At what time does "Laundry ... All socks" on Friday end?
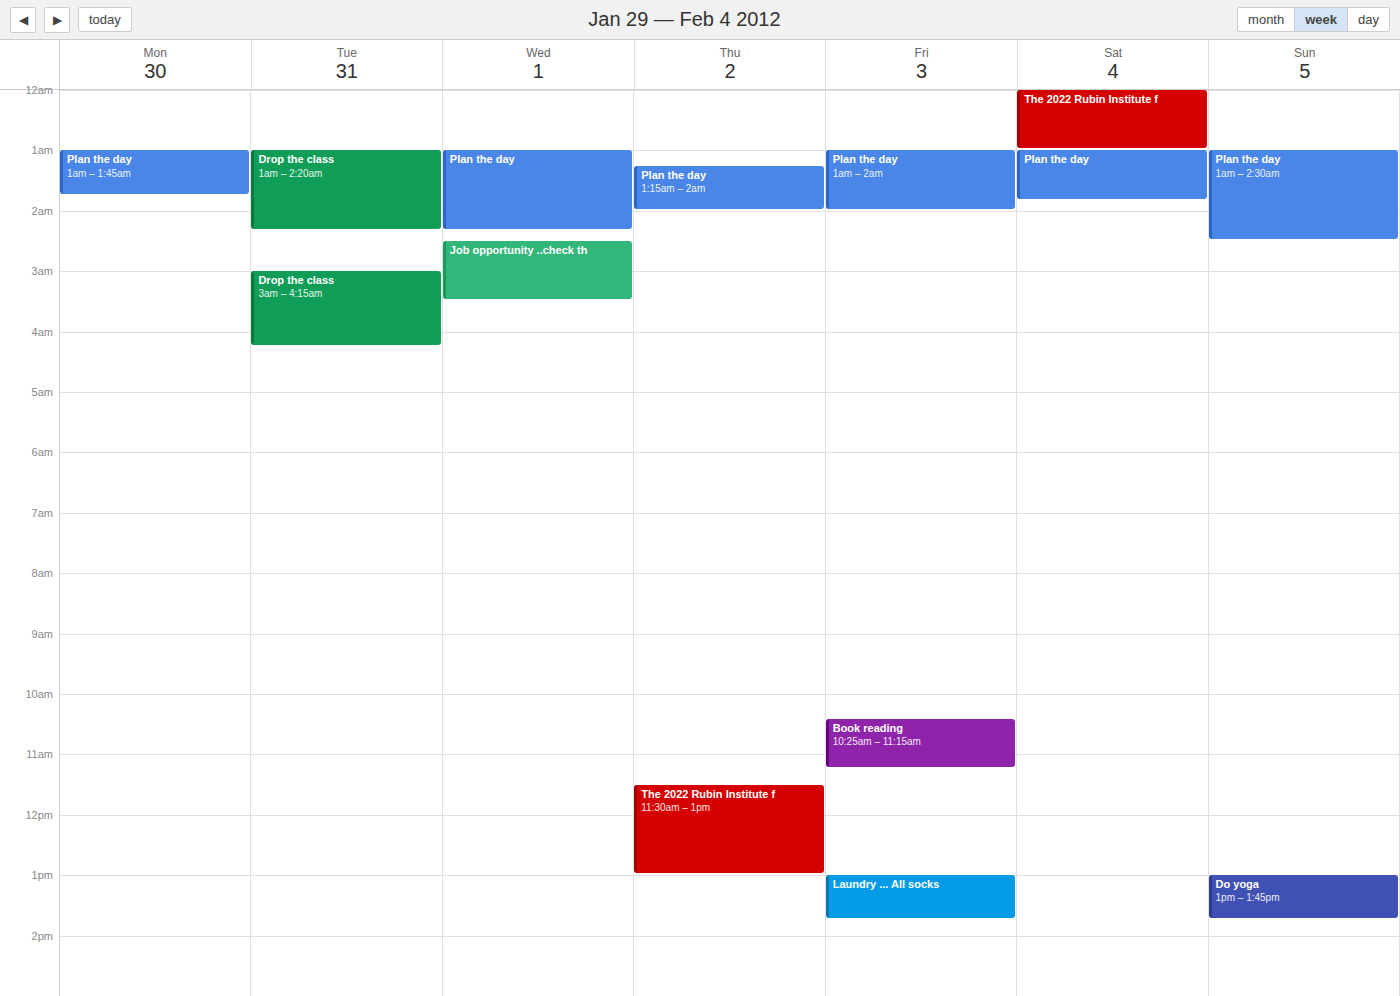
1:45 PM